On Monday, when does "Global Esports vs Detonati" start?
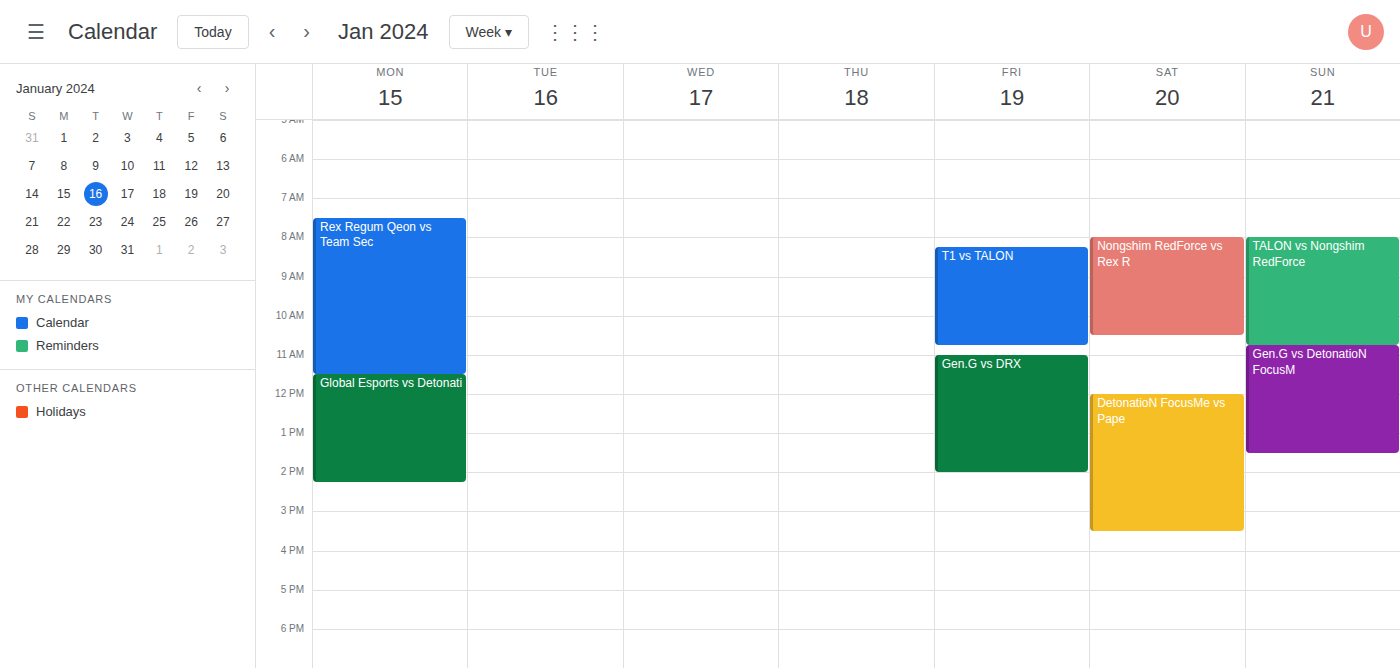
11:30 AM